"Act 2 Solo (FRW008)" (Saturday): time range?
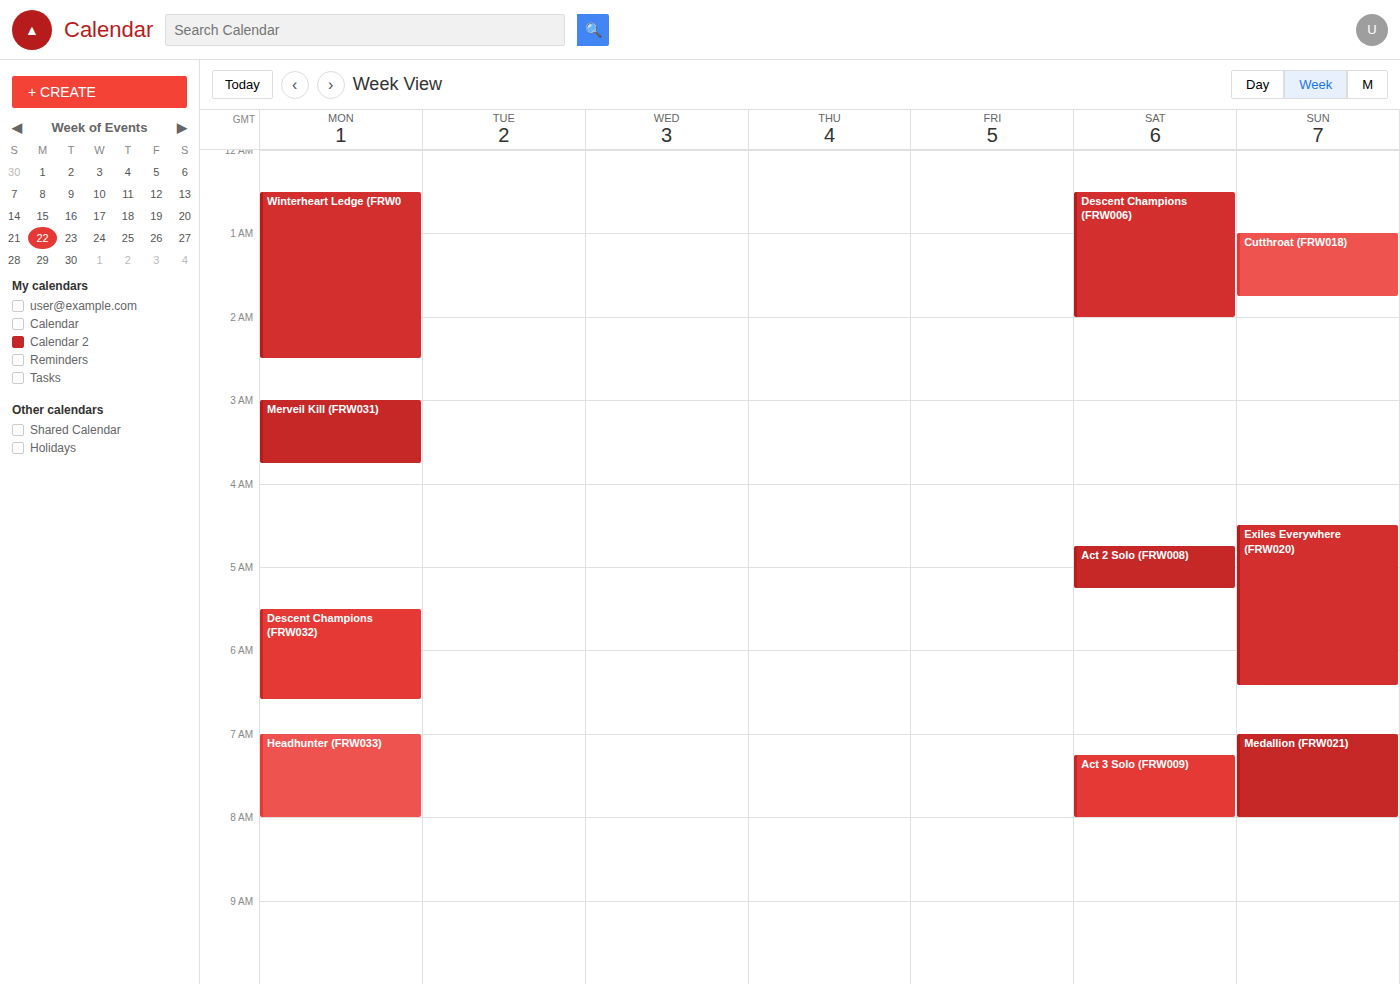
4:45 AM to 5:15 AM